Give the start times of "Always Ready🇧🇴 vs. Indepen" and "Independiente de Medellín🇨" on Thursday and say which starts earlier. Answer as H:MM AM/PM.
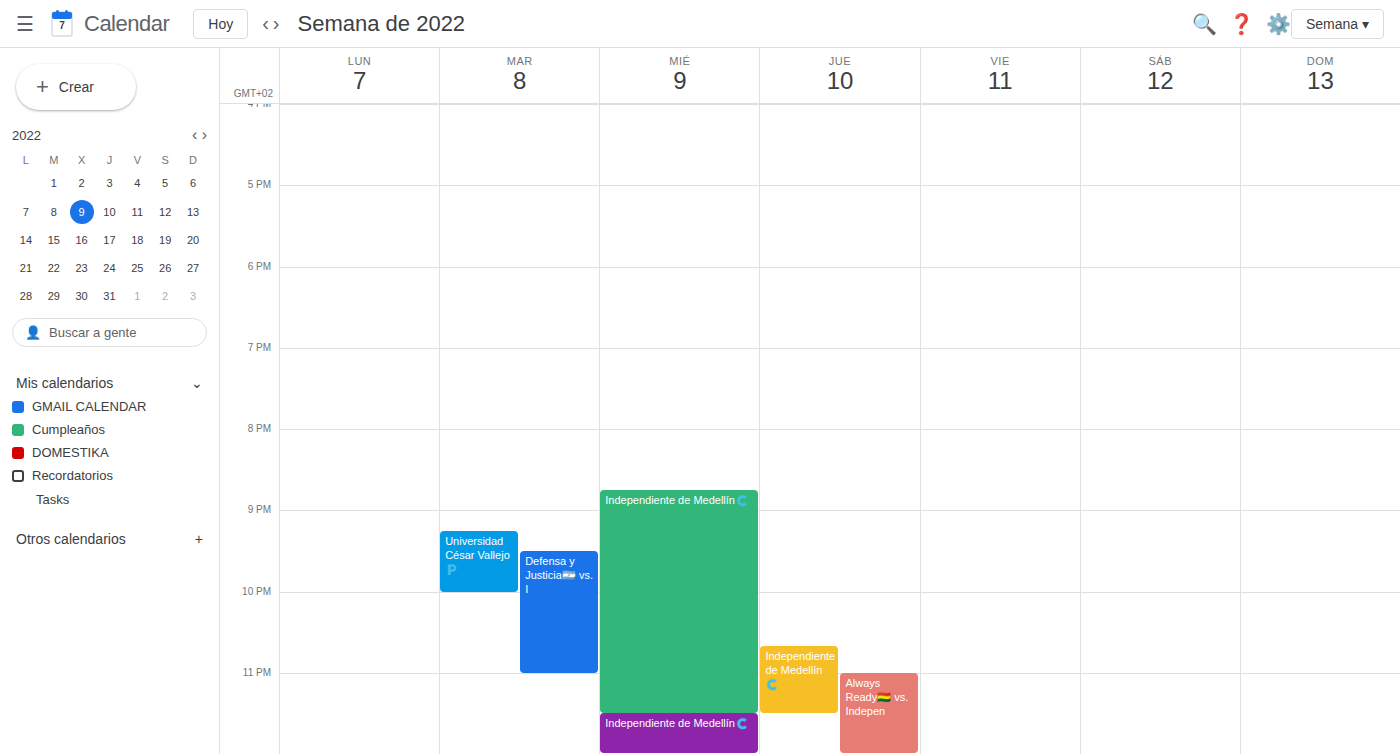
"Independiente de Medellín🇨" 10:40 PM; "Always Ready🇧🇴 vs. Indepen" 11:00 PM.